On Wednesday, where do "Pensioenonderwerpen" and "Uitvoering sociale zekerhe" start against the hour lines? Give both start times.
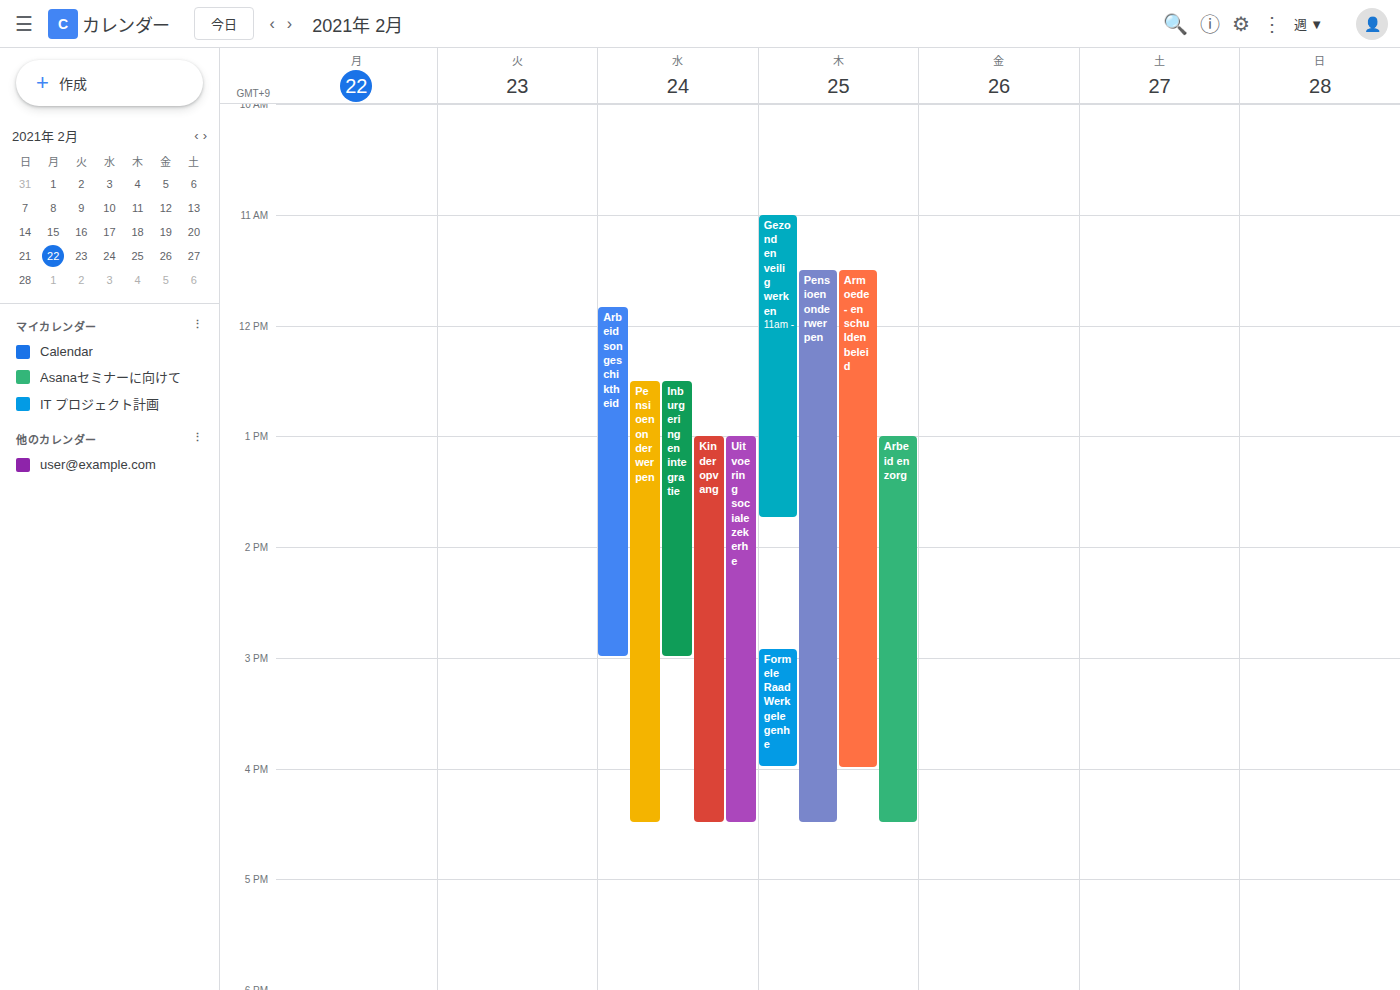
"Pensioenonderwerpen": 12:30, halfway between the 12:00 and 13:00 lines. "Uitvoering sociale zekerhe": 13:00, exactly on the 13:00 line.